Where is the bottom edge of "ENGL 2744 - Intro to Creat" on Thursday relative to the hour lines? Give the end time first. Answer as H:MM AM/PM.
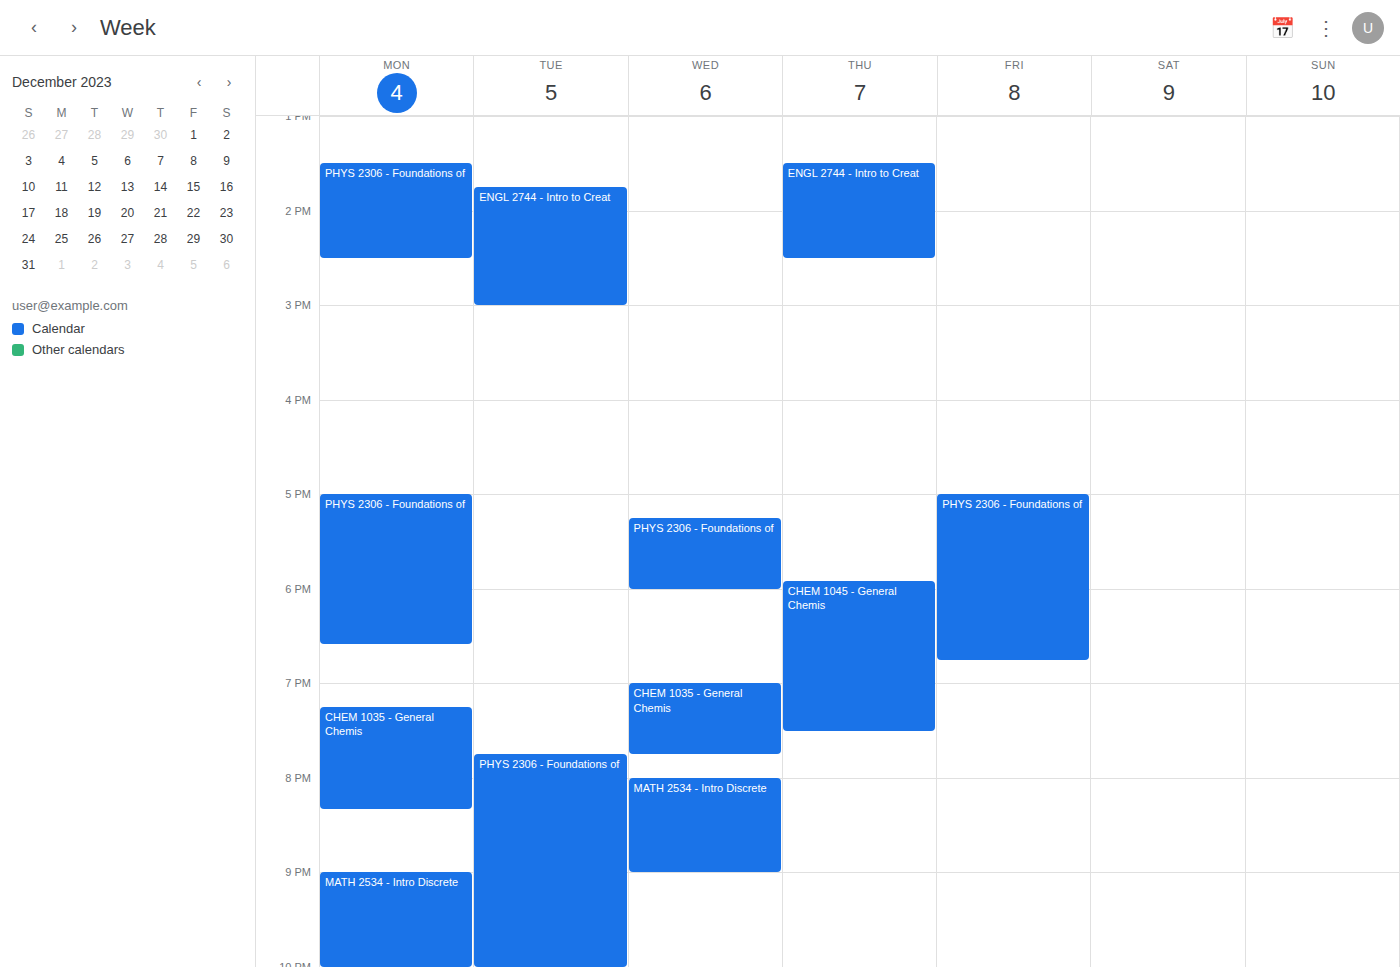
2:30 PM -- halfway between the 2 PM and 3 PM lines.